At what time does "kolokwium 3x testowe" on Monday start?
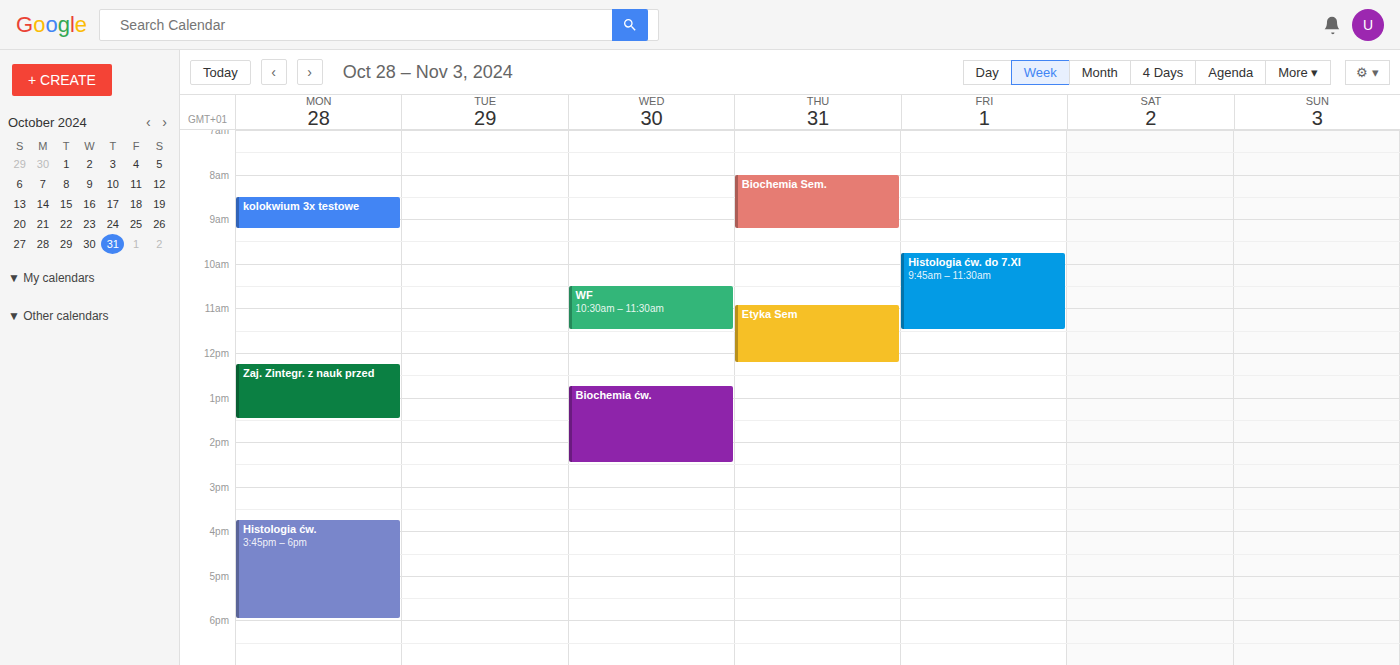
08:30